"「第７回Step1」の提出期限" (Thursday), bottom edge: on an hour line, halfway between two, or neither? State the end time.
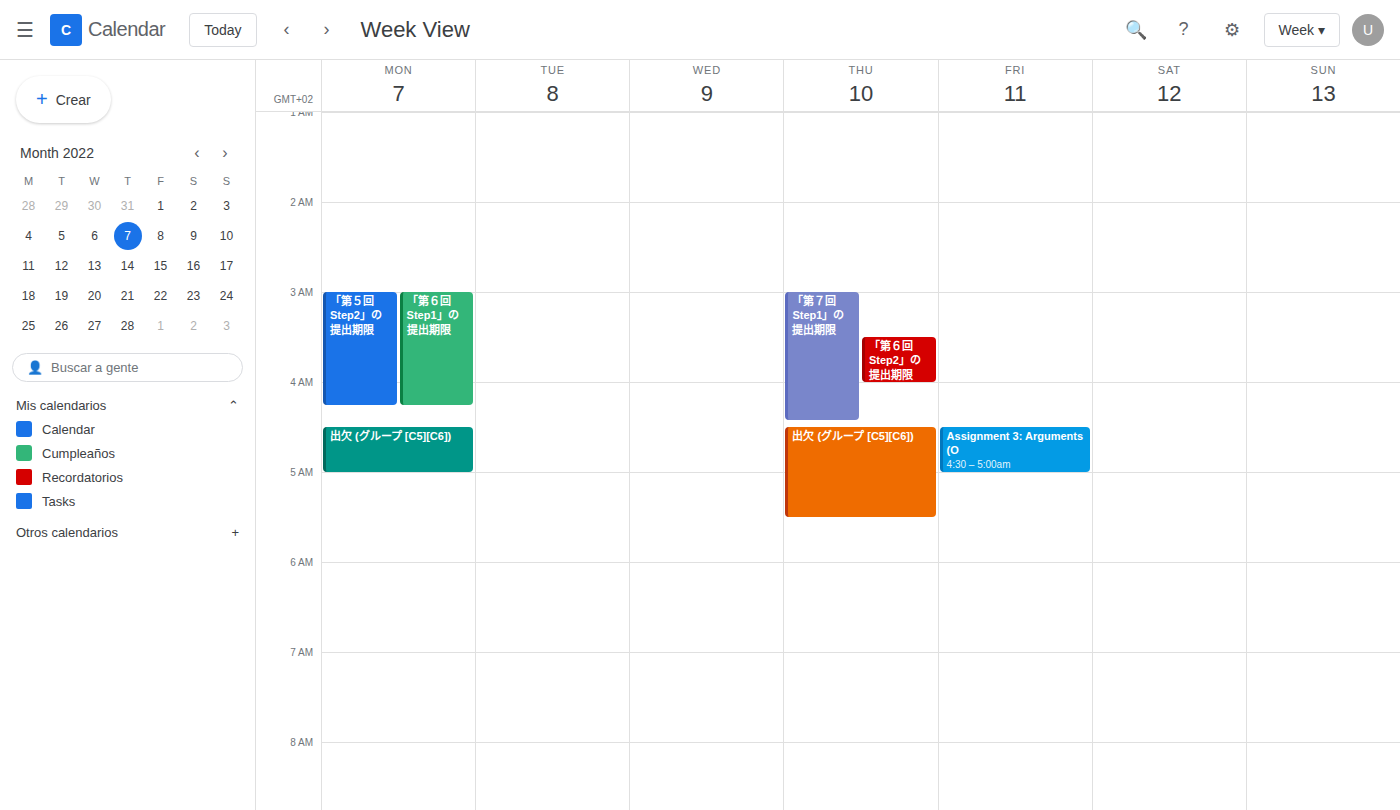
4:25 AM -- neither: 25 minutes below the 4 AM line and 35 minutes above the 5 AM line.